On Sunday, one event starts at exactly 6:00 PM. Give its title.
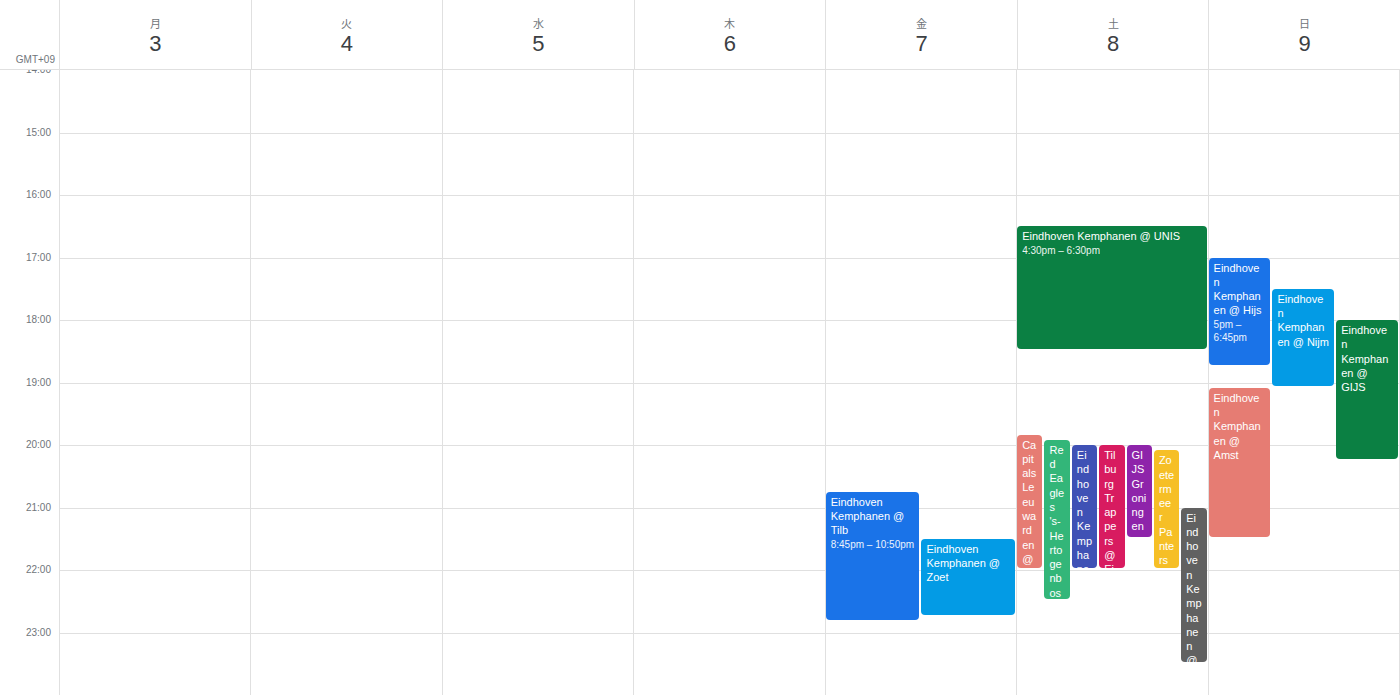
"Eindhoven Kemphanen @ GIJS"